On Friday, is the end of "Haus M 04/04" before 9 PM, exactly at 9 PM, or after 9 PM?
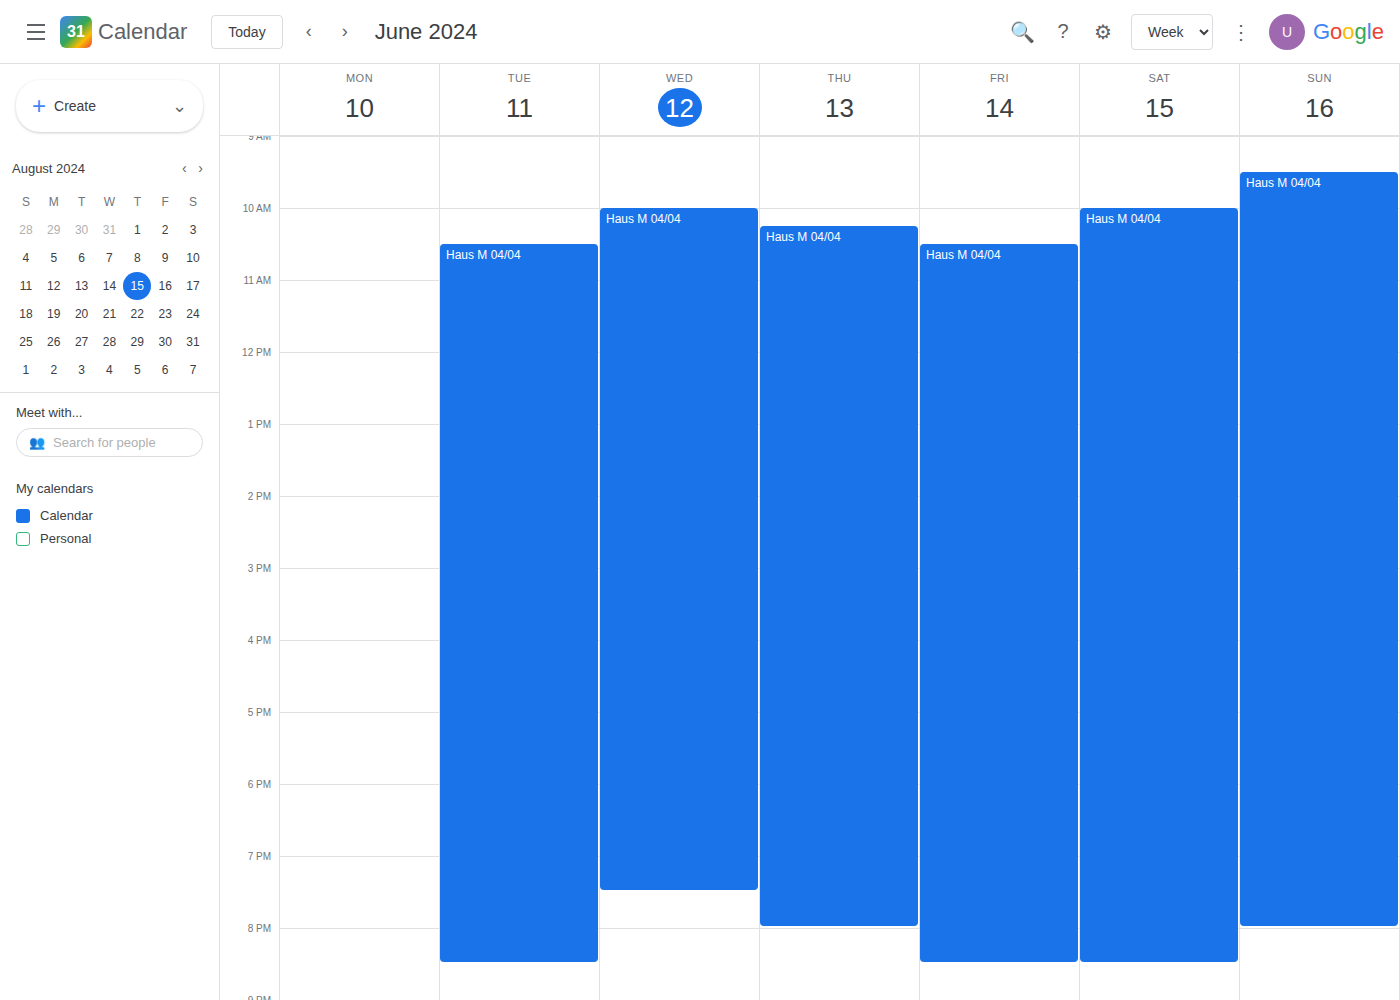
8:30 PM -- before 9 PM, 30 minutes above the 9 PM line.